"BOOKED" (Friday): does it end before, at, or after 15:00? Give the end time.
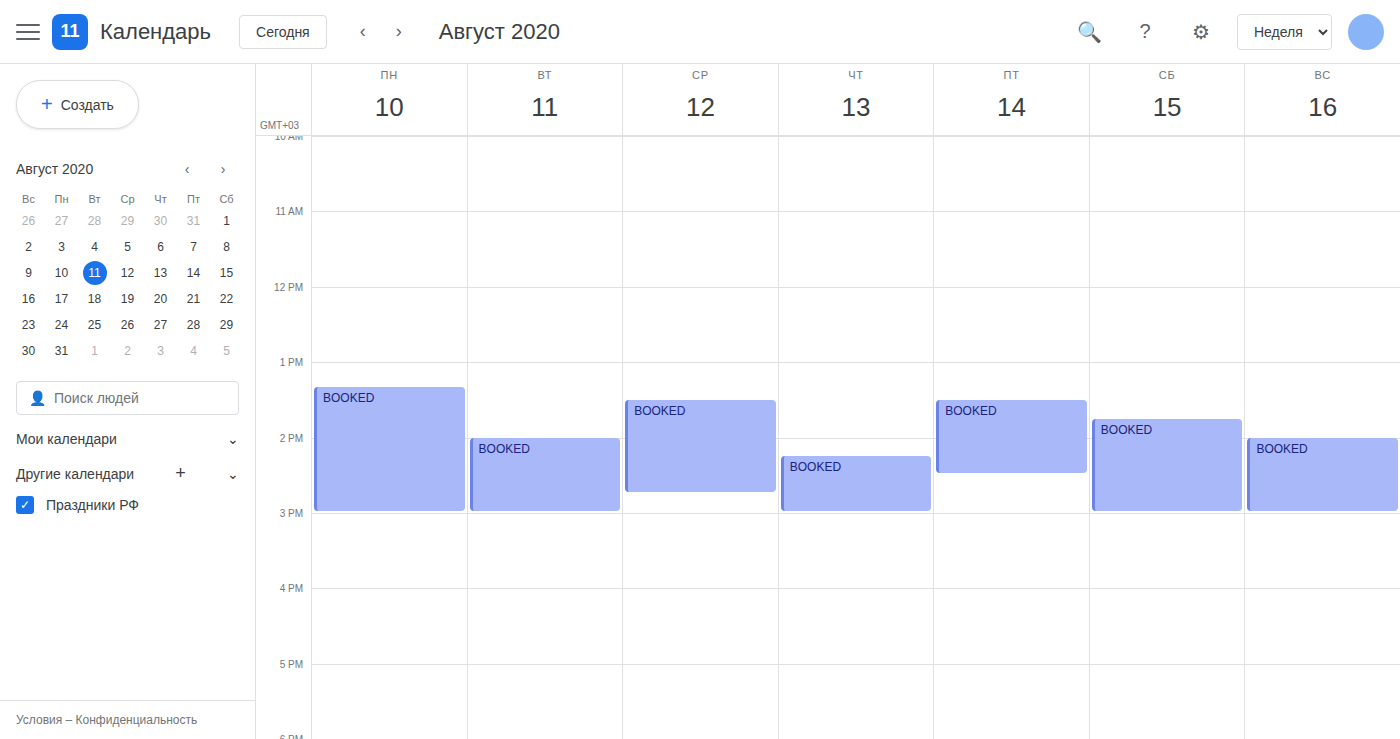
14:30 -- before 15:00, 30 minutes above the 15:00 line.